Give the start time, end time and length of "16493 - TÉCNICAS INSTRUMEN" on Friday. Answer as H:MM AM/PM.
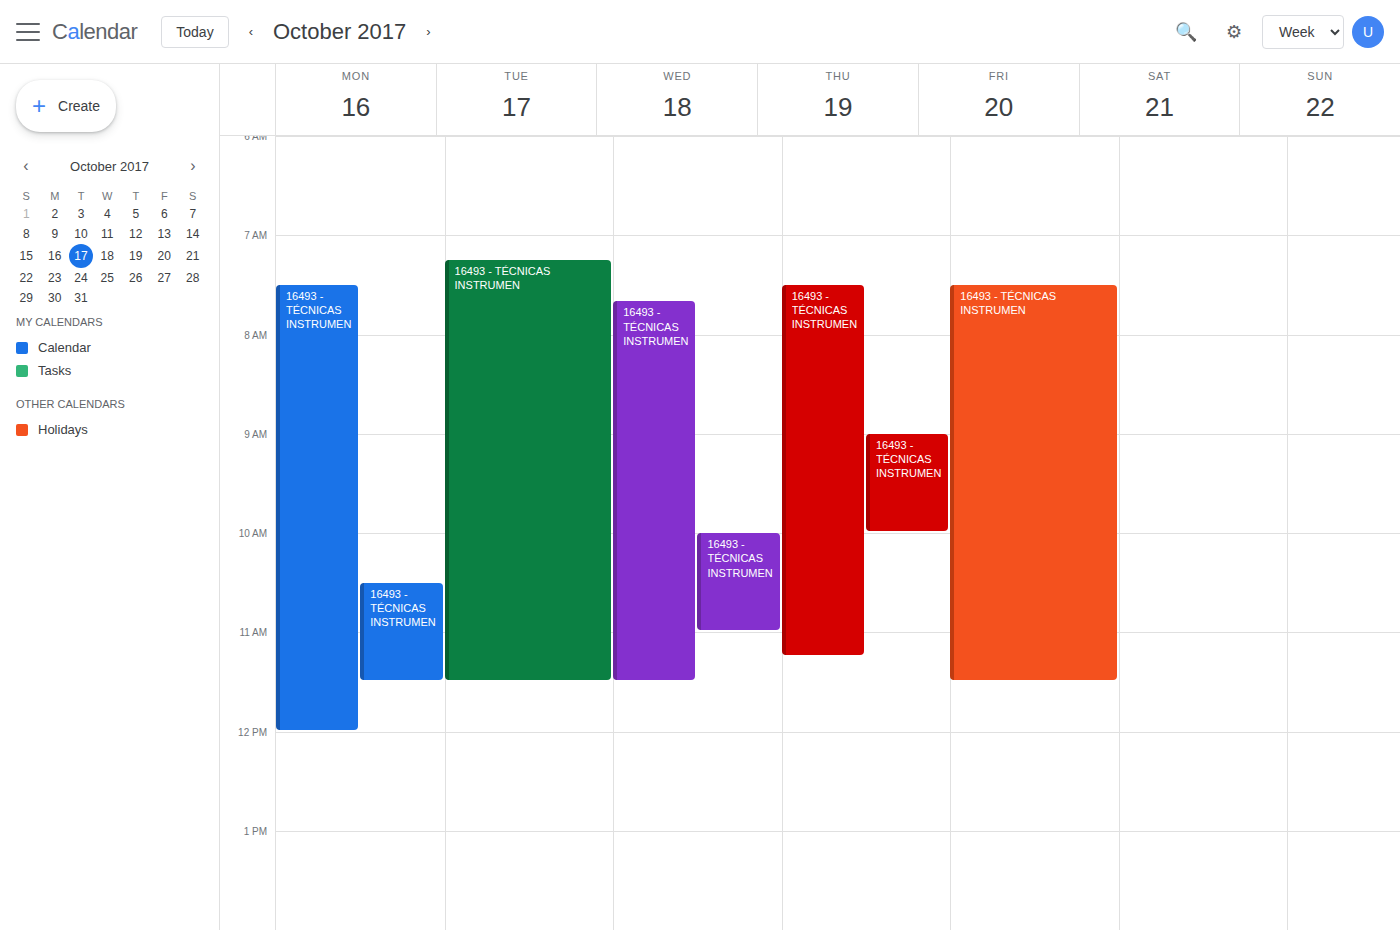
7:30 AM to 11:30 AM, 4 hours